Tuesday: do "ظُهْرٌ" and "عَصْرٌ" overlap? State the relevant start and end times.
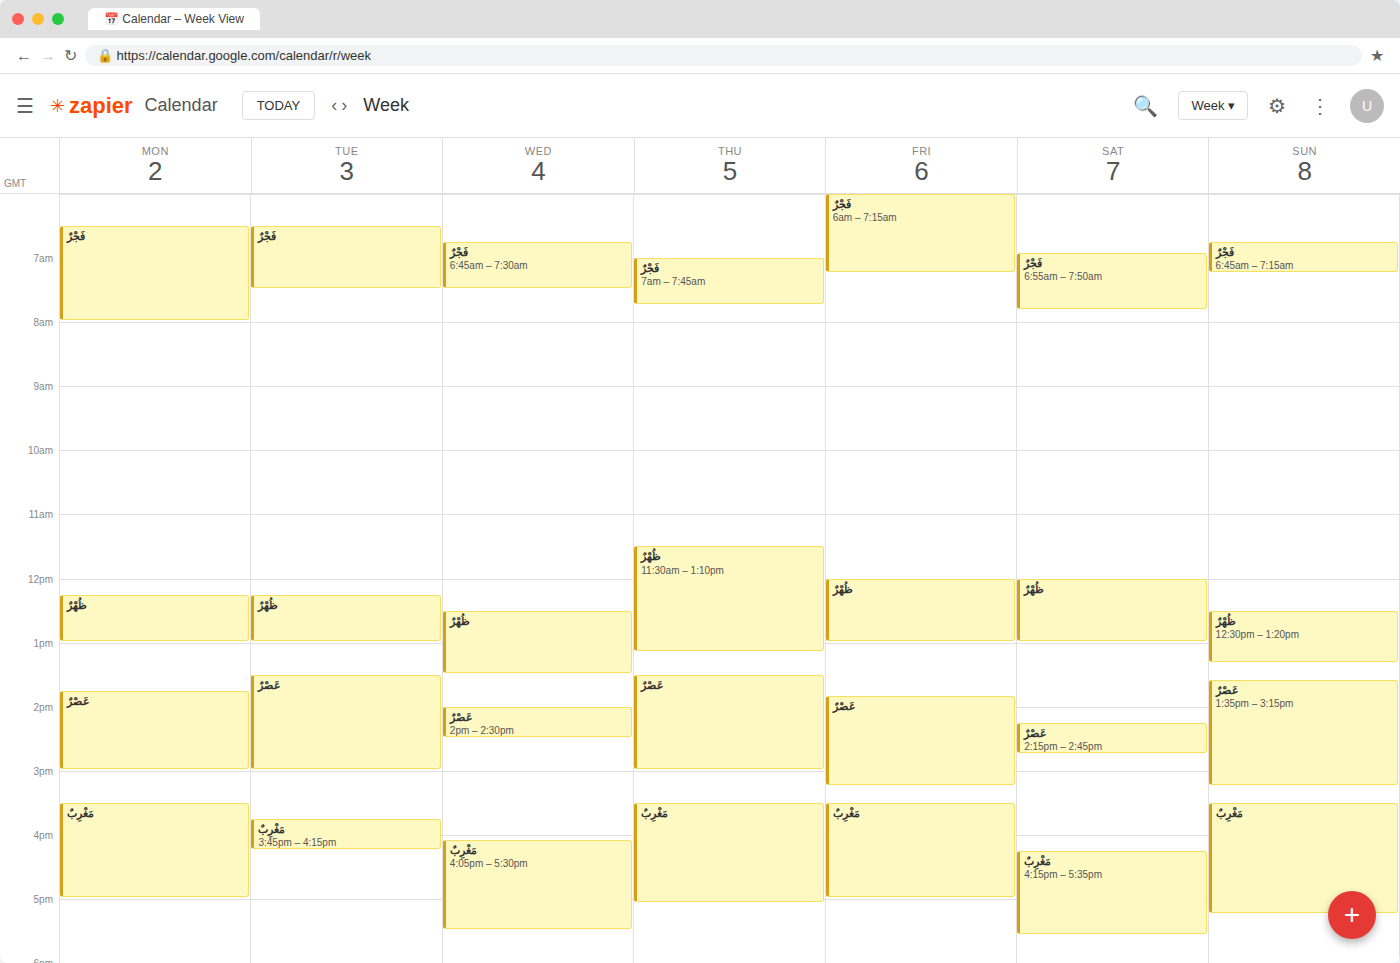
"ظُهْرٌ" ends at 1:00 PM and "عَصْرٌ" starts at 1:30 PM -- no overlap.